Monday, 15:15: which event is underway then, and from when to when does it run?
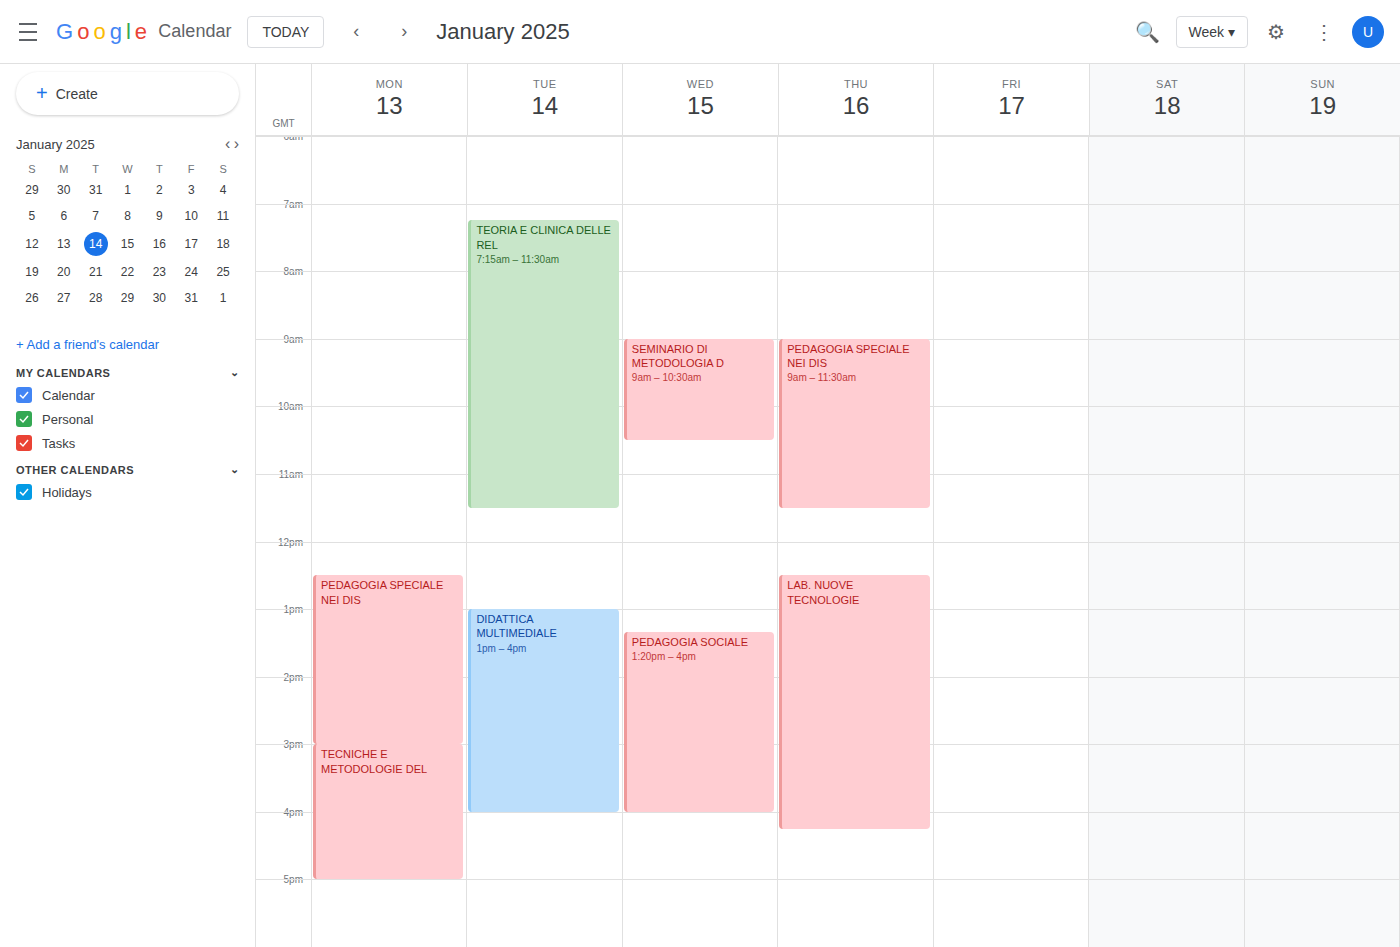
"TECNICHE E METODOLOGIE DEL", 15:00 to 17:00